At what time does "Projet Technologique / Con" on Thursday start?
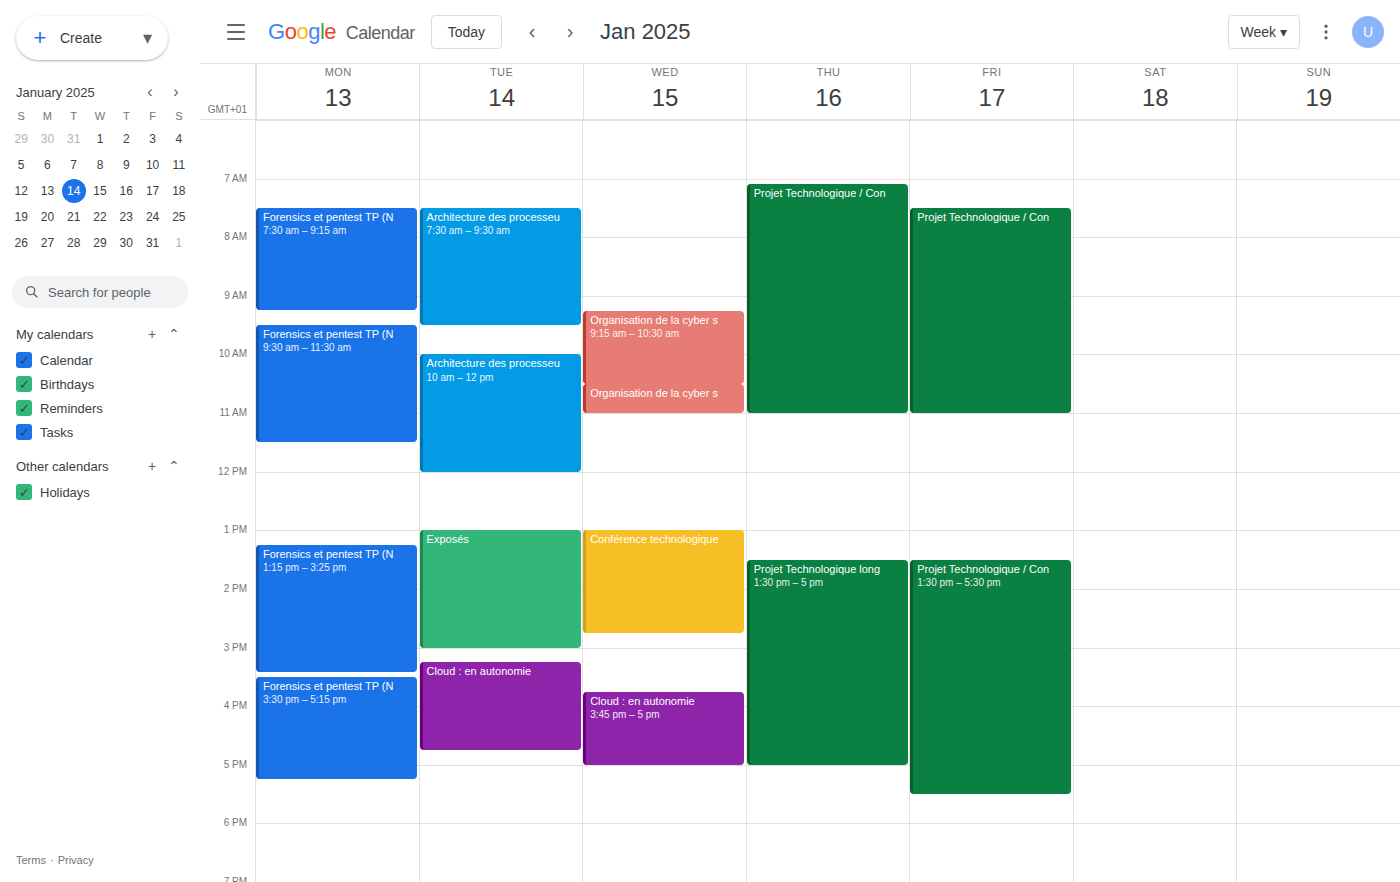
7:05 AM